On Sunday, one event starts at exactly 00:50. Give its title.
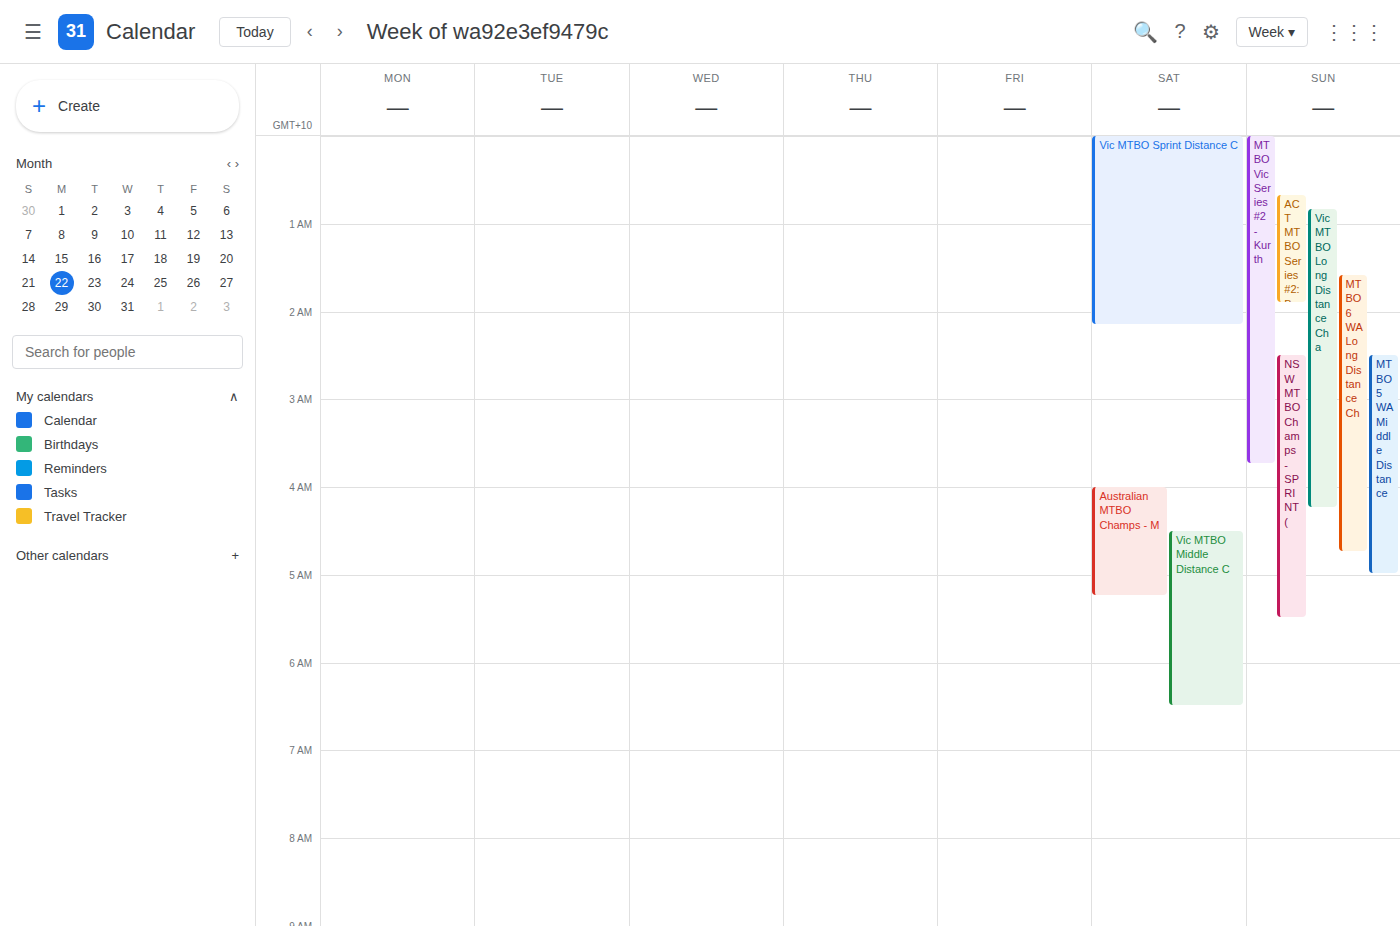
"Vic MTBO Long Distance Cha"